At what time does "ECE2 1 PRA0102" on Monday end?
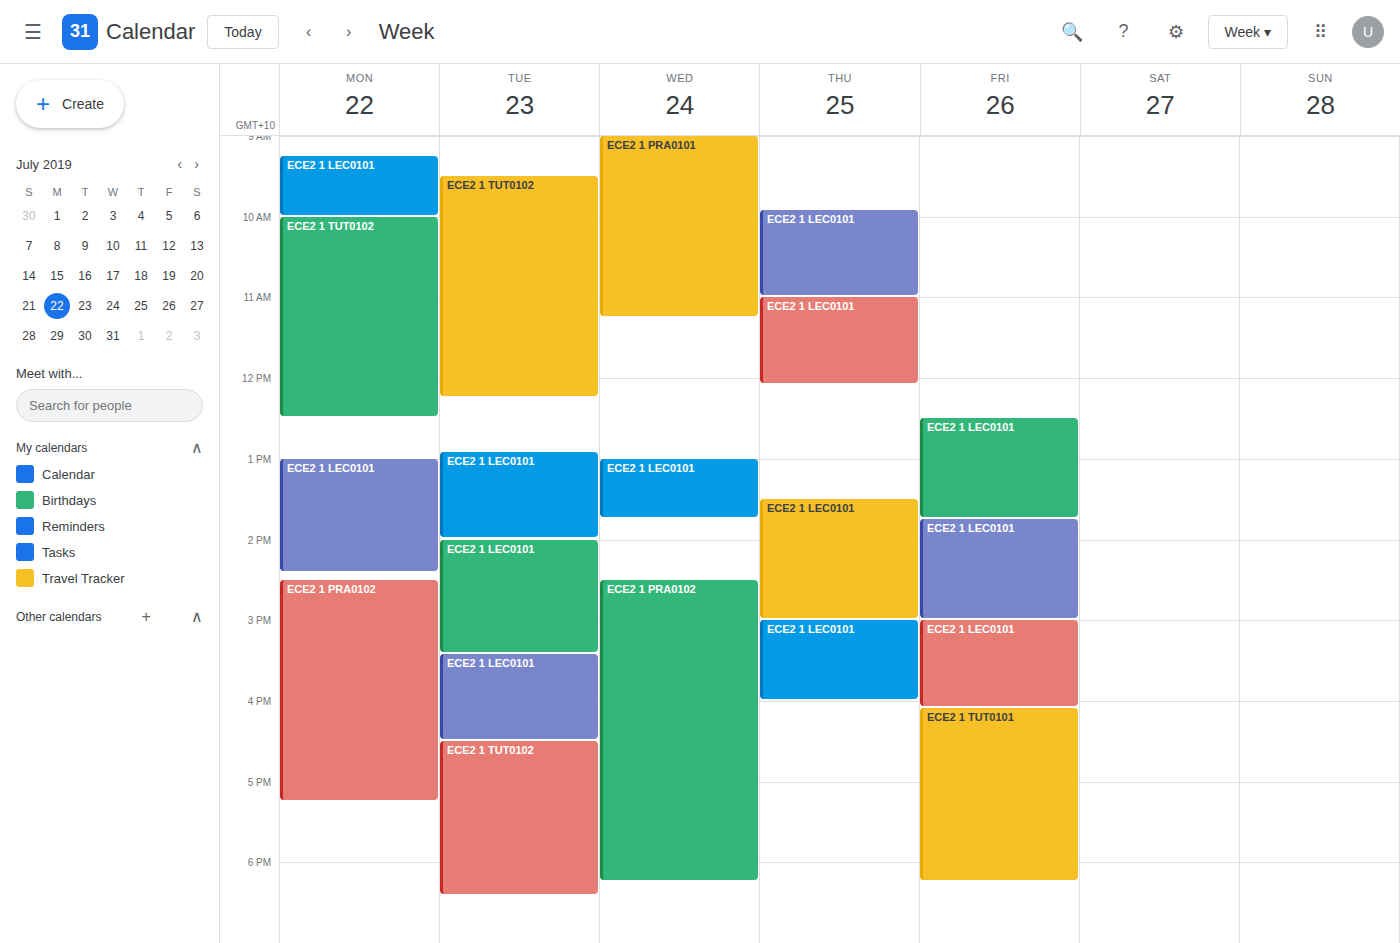
5:15 PM